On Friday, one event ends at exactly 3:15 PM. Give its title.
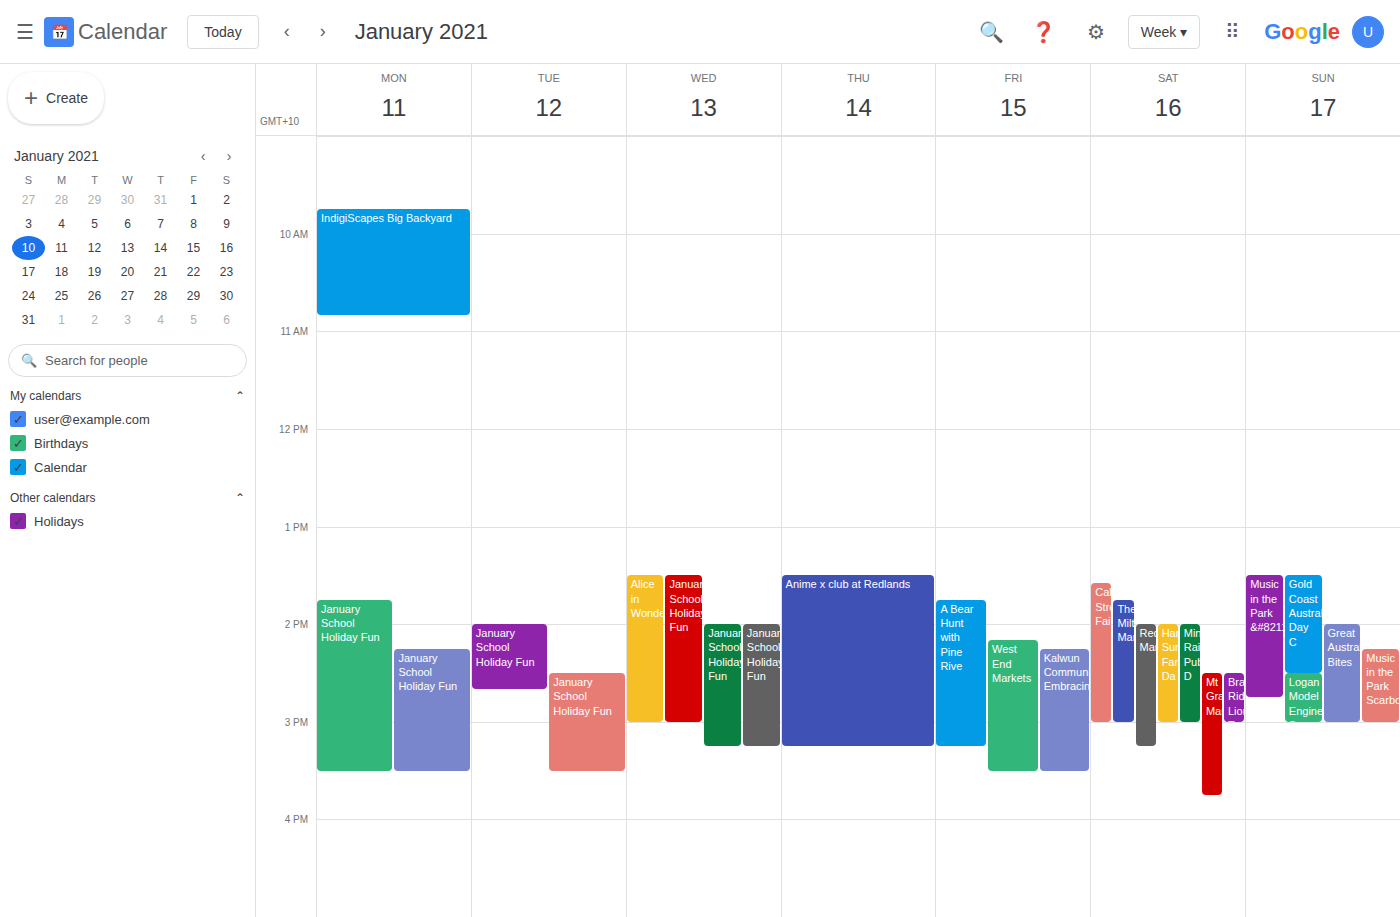
"A Bear Hunt with Pine Rive"